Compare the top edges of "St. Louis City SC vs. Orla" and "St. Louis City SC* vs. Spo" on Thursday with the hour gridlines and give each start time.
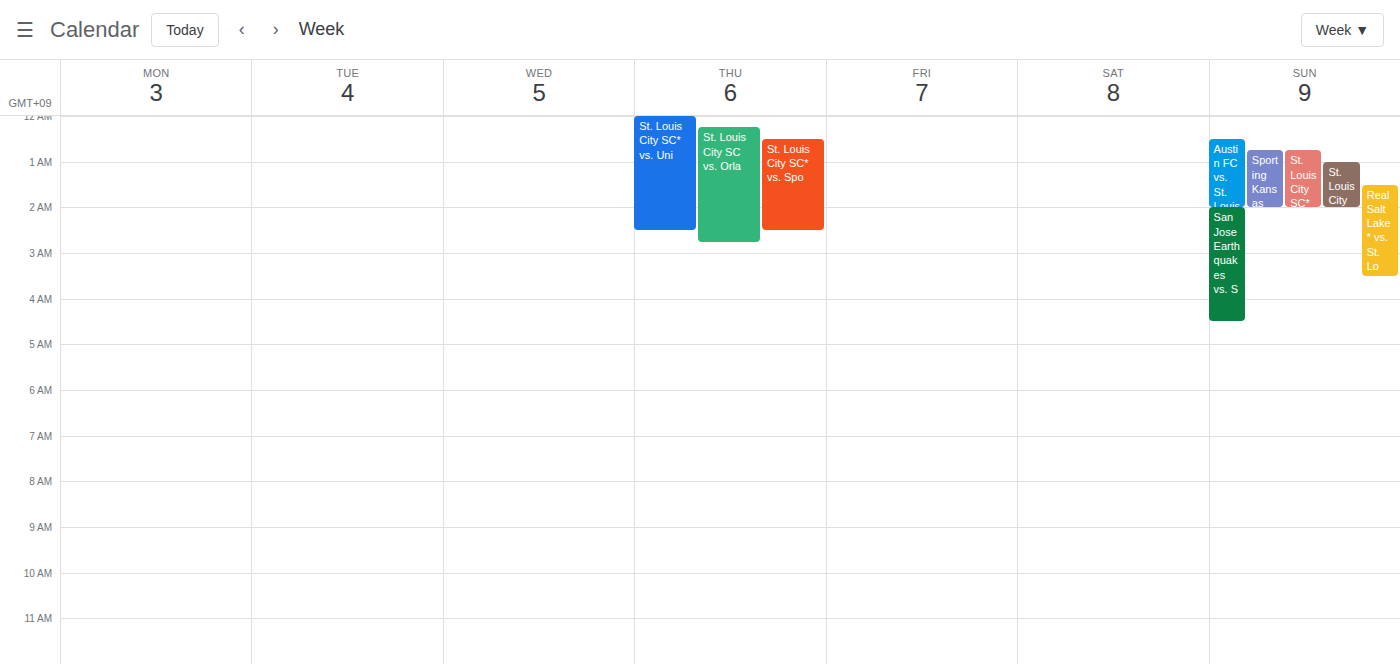
"St. Louis City SC vs. Orla": 12:15 AM, neither: a quarter of the way from the 12 AM line to the 1 AM line. "St. Louis City SC* vs. Spo": 12:30 AM, halfway between the 12 AM and 1 AM lines.